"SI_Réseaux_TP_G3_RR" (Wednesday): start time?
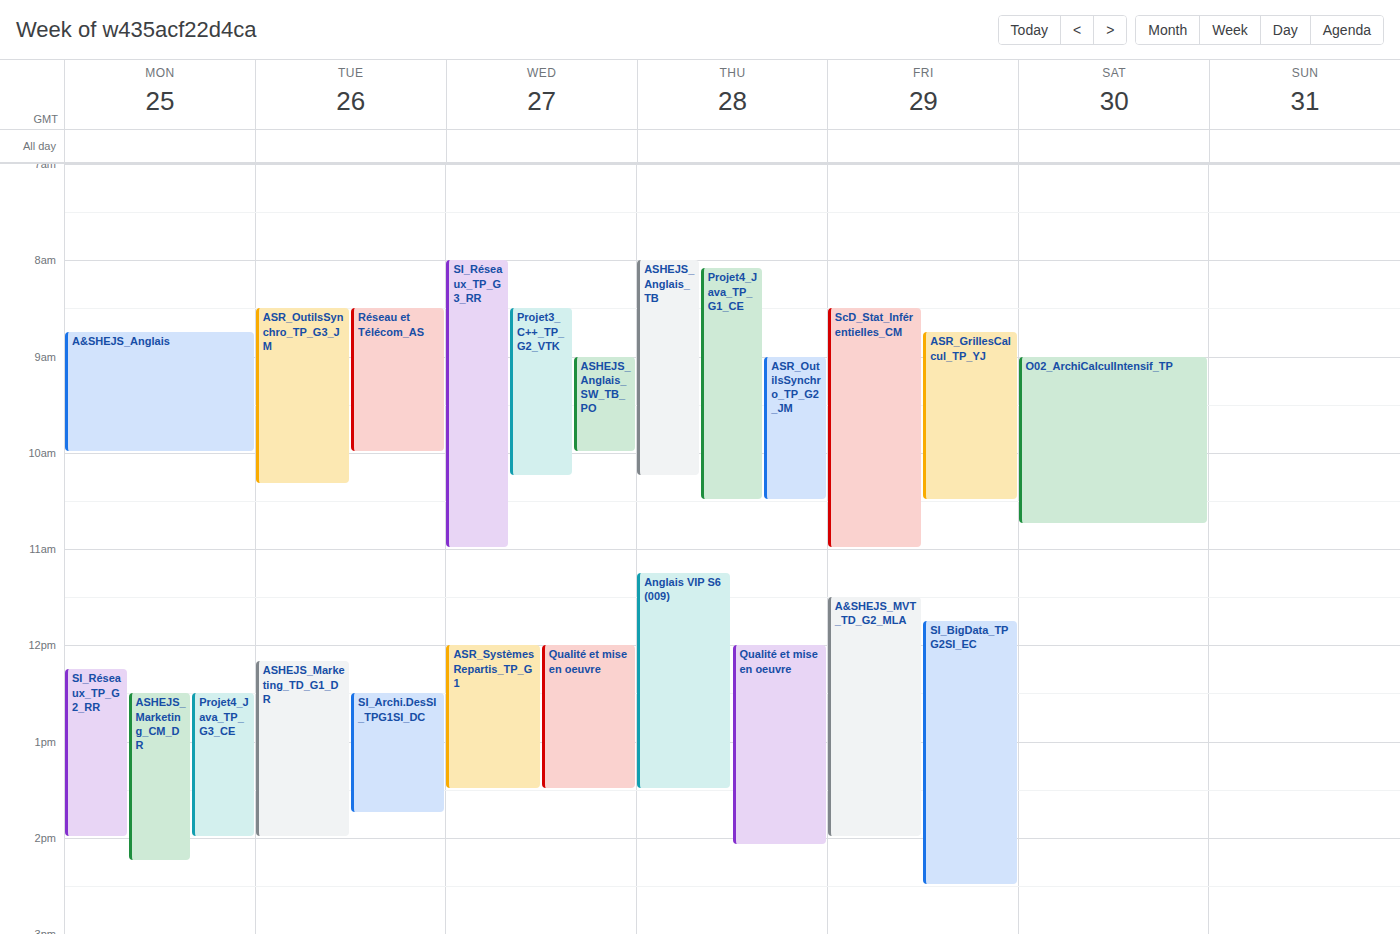
8:00 AM